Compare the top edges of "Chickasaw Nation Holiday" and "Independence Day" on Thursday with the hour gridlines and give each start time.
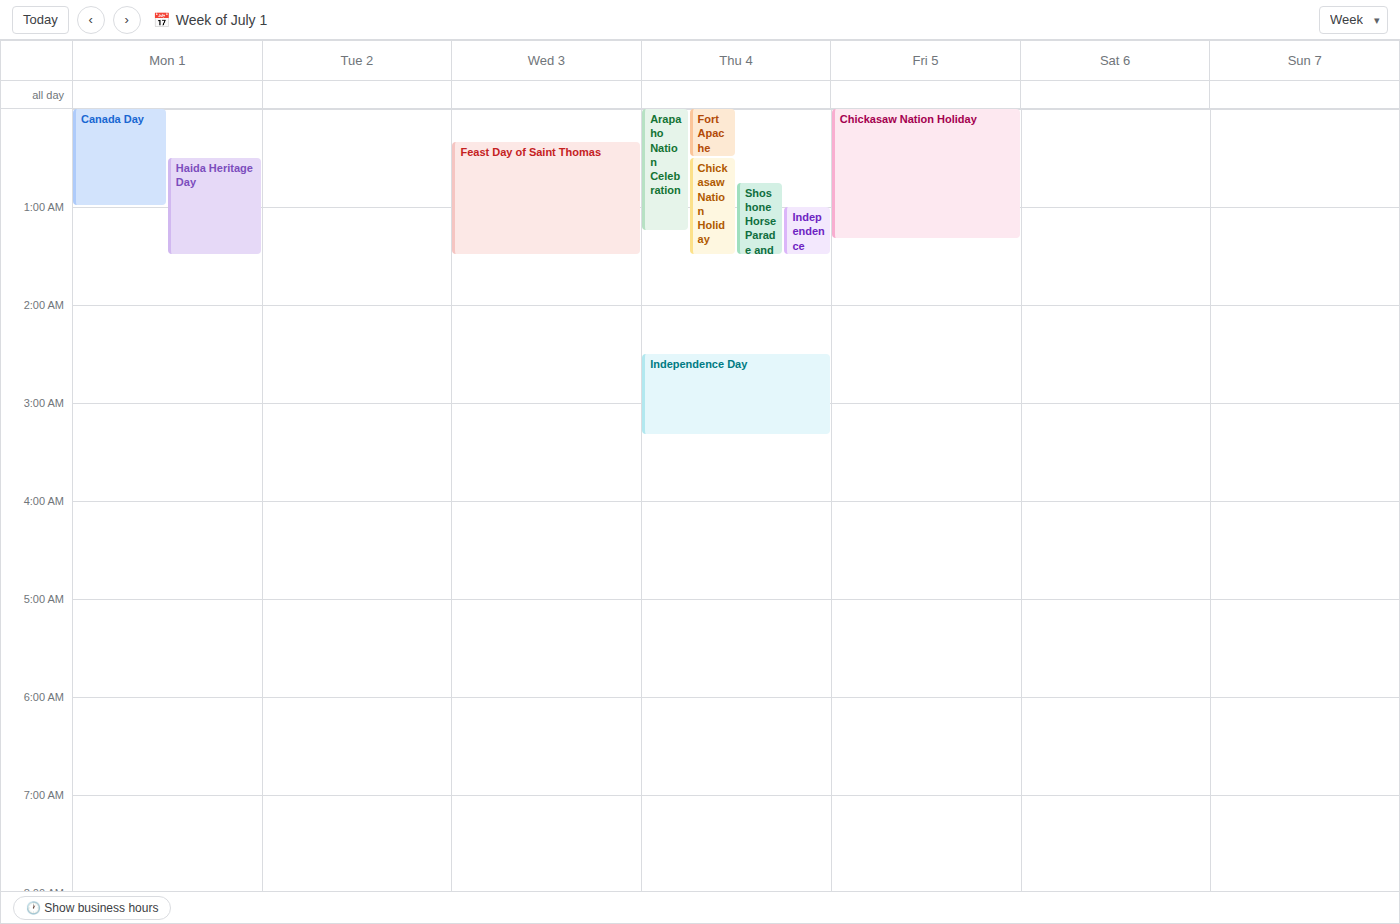
"Chickasaw Nation Holiday": 12:30 AM, halfway between the 12 AM and 1 AM lines. "Independence Day": 2:30 AM, halfway between the 2 AM and 3 AM lines.